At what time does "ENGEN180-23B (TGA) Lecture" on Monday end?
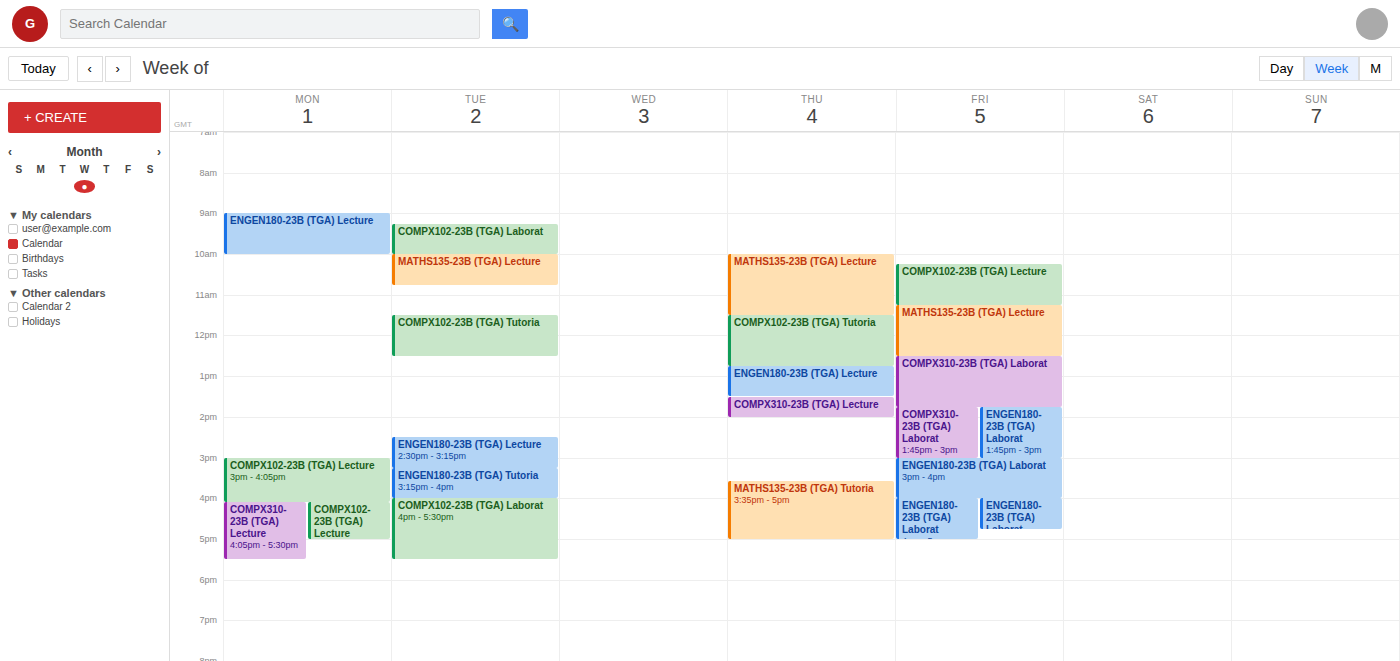
10:00 AM